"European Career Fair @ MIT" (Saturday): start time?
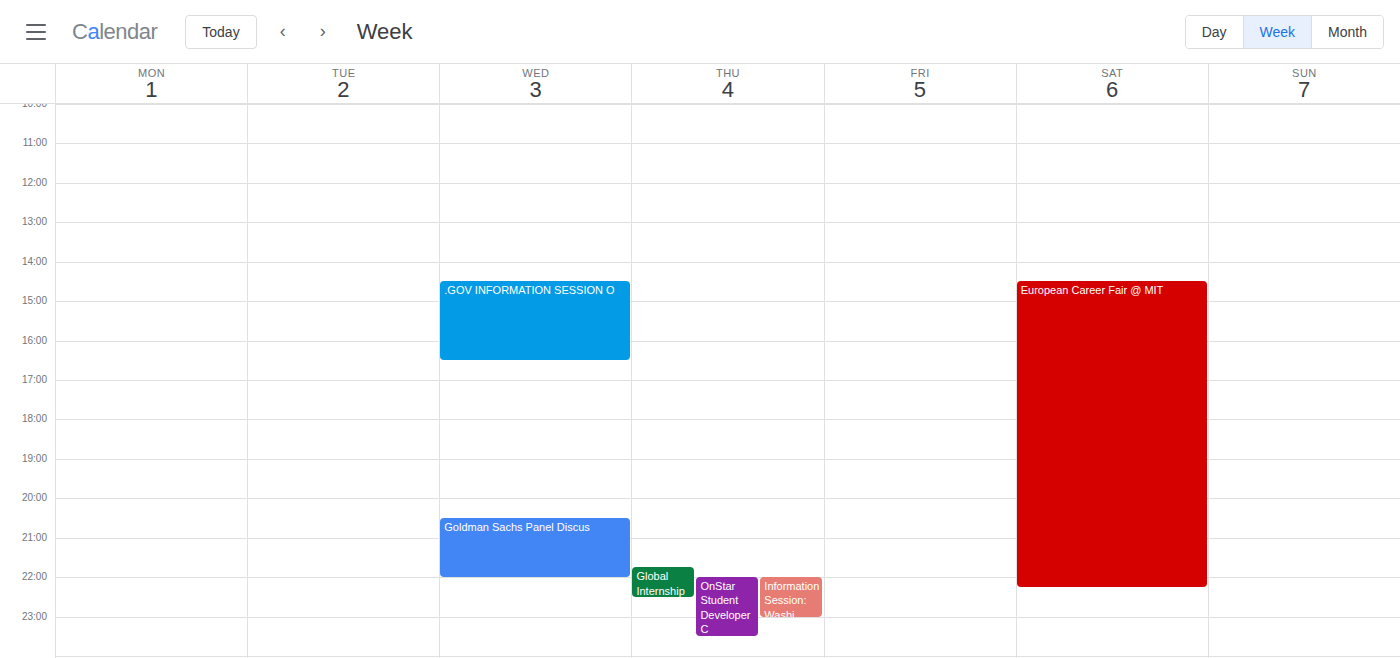
2:30 PM